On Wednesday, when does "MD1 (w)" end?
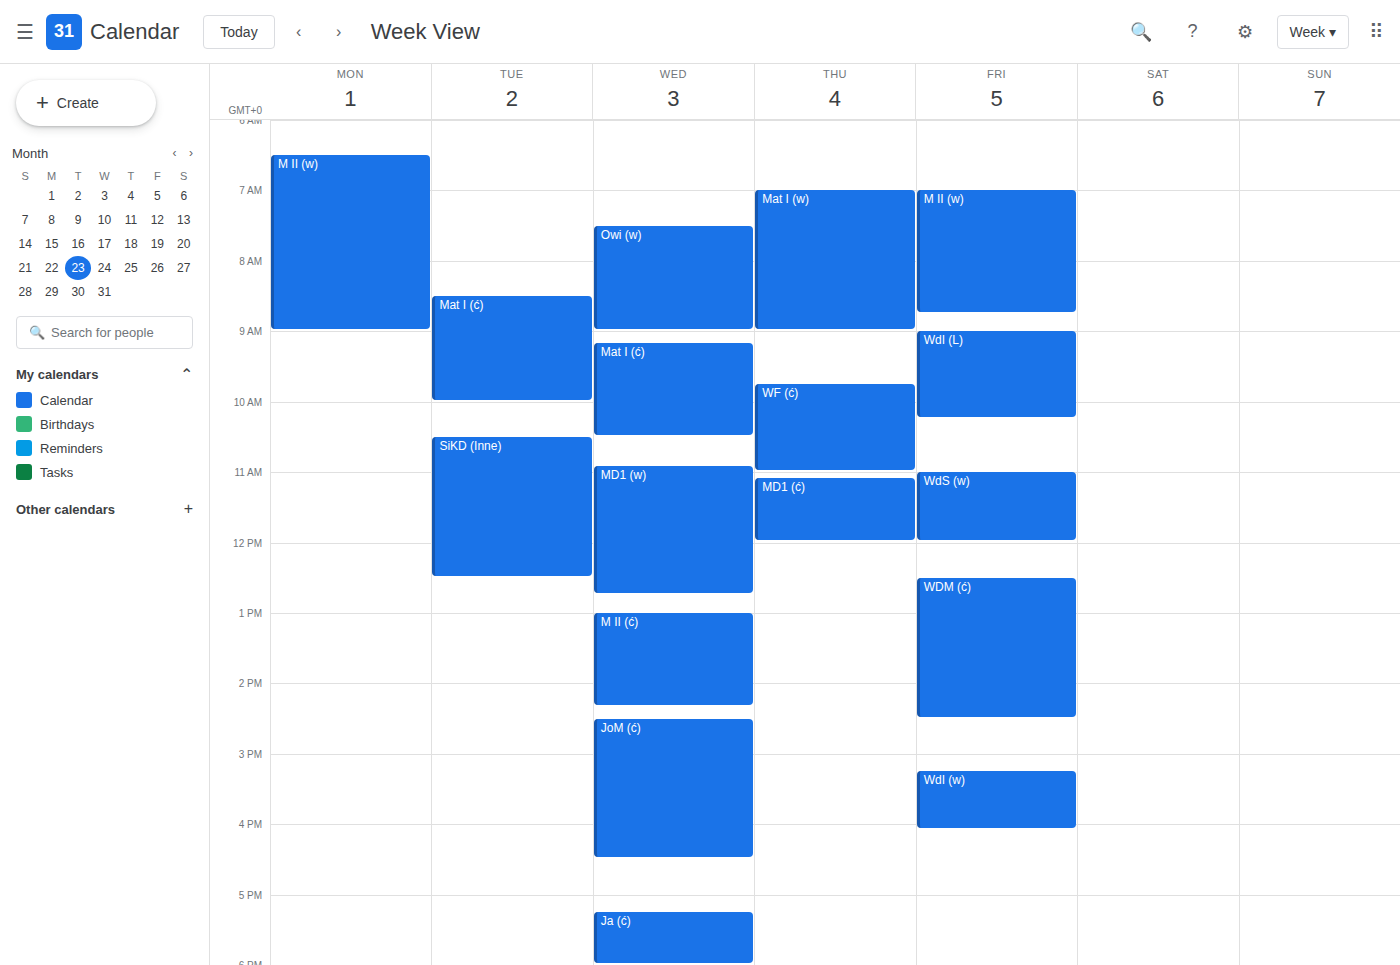
12:45